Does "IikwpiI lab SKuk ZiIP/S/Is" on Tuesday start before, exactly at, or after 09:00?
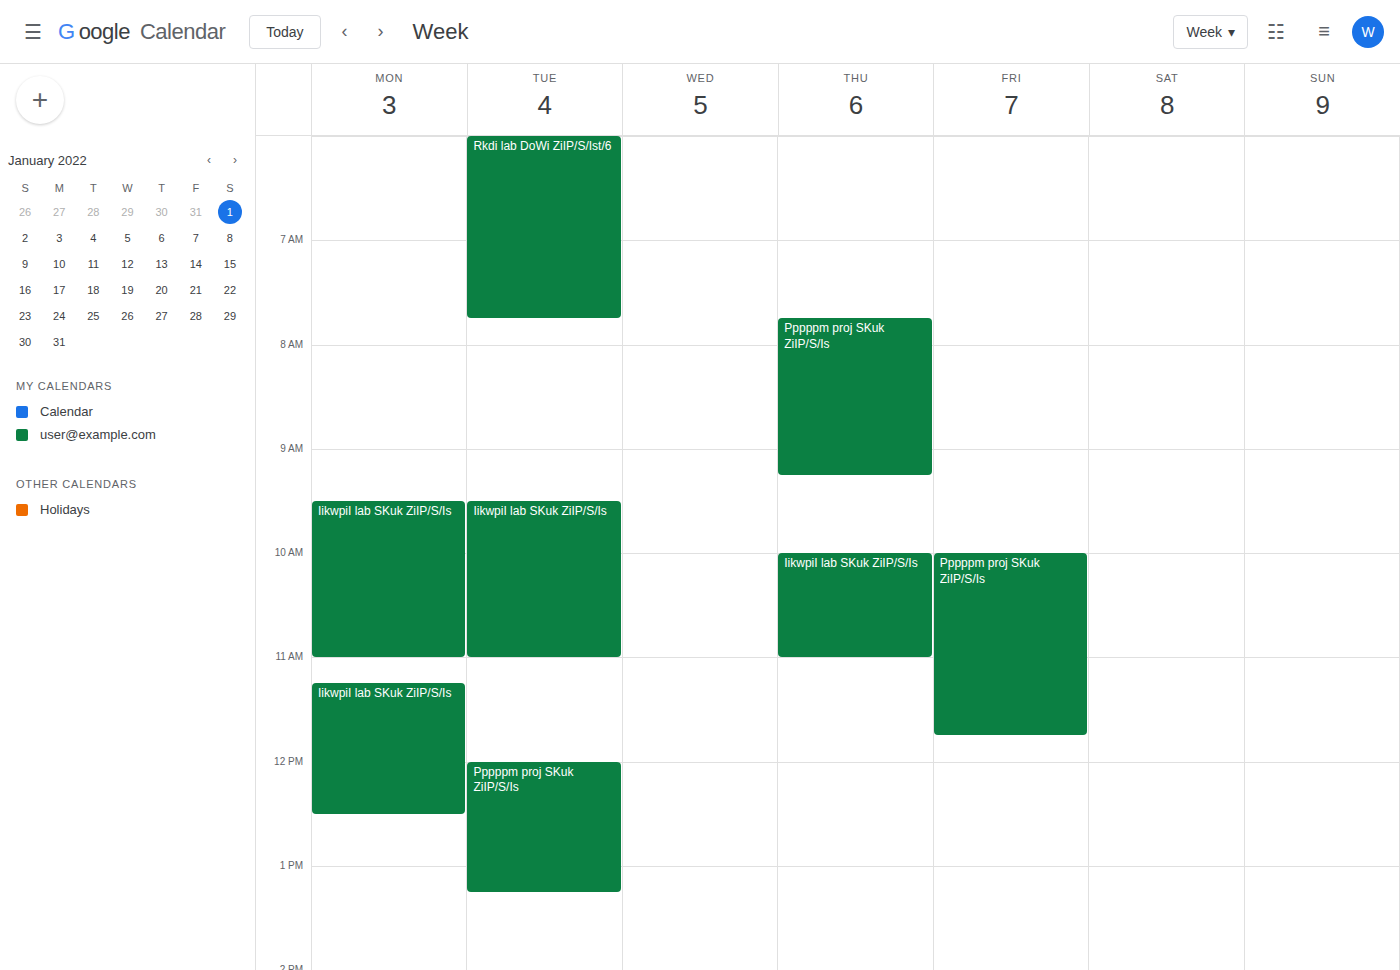
09:30 -- after 09:00, 30 minutes below the 09:00 line.